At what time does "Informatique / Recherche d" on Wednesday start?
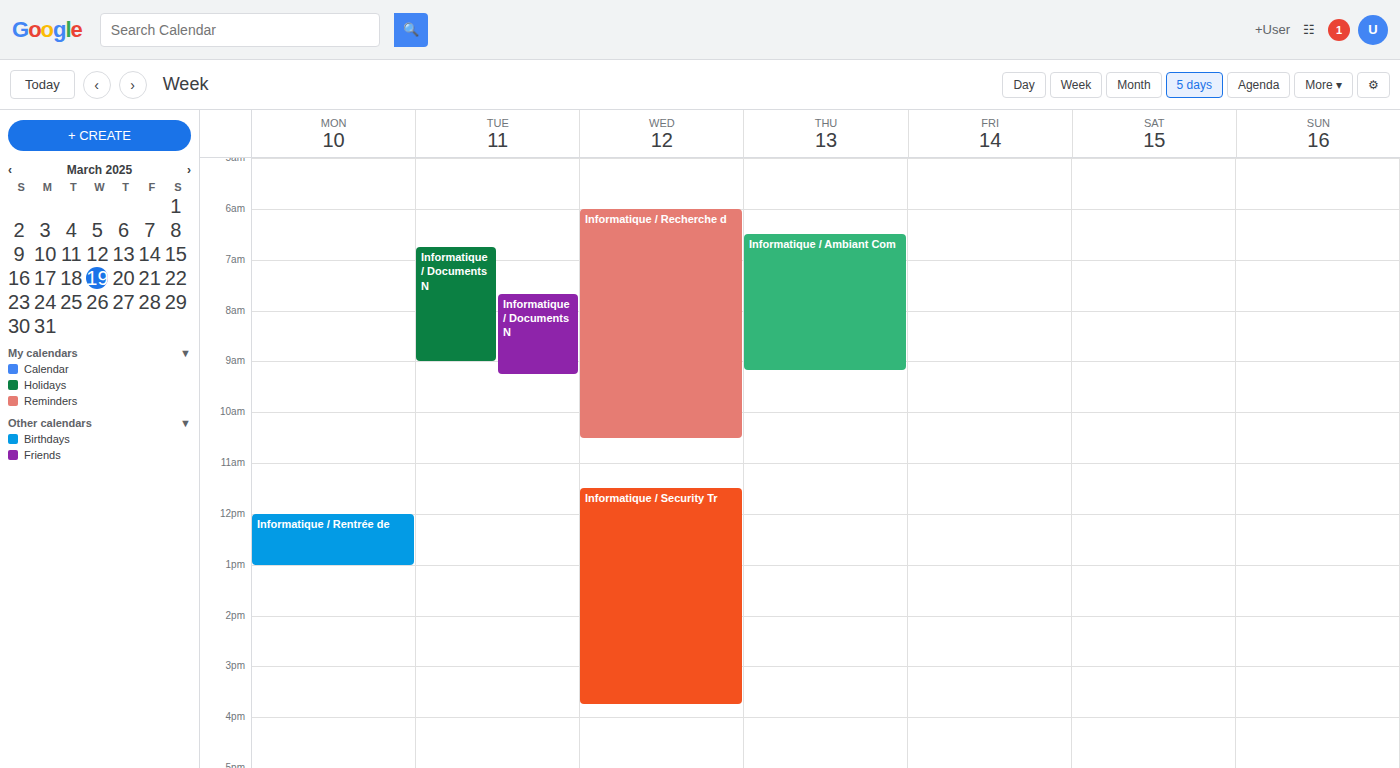
6:00 AM